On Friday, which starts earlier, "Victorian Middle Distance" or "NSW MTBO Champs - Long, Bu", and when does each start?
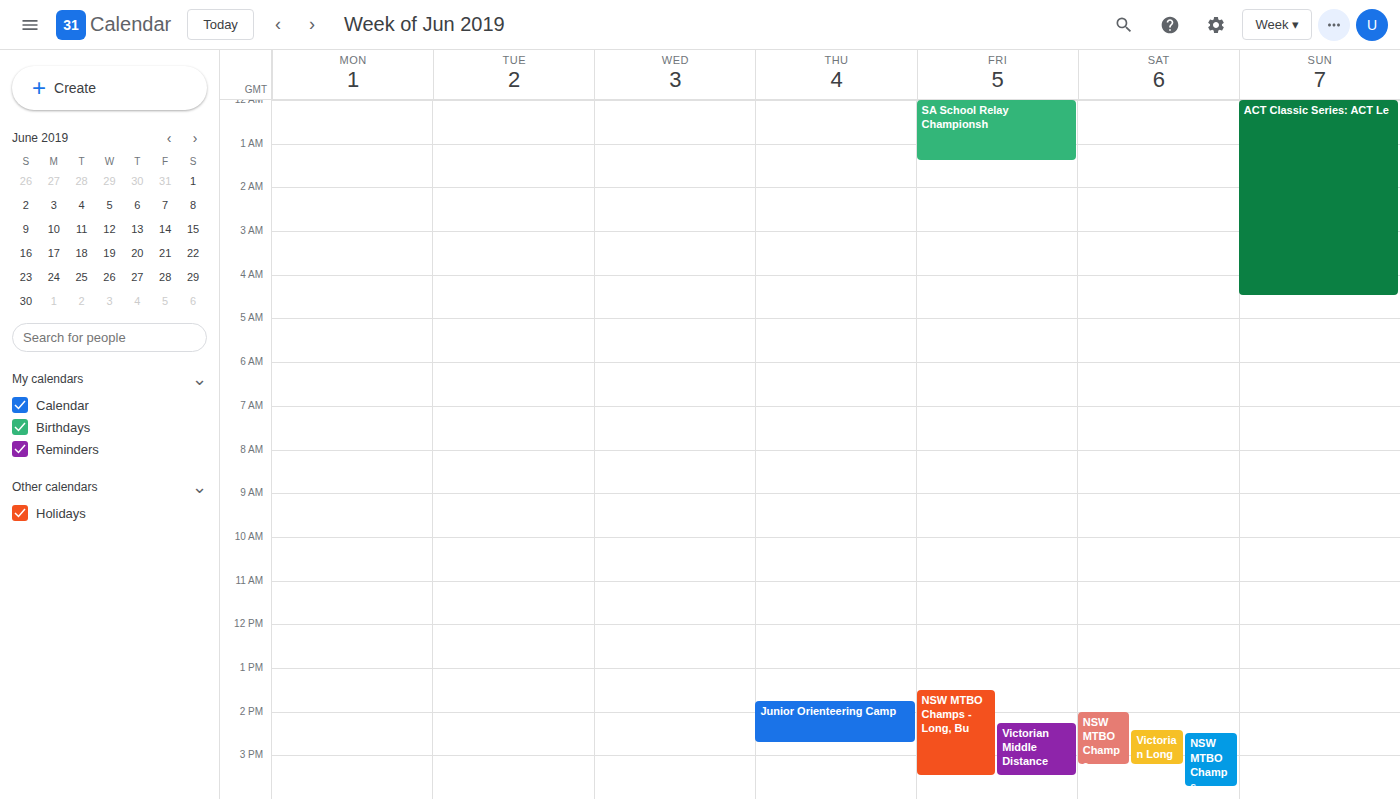
"NSW MTBO Champs - Long, Bu" 1:30 PM; "Victorian Middle Distance" 2:15 PM.